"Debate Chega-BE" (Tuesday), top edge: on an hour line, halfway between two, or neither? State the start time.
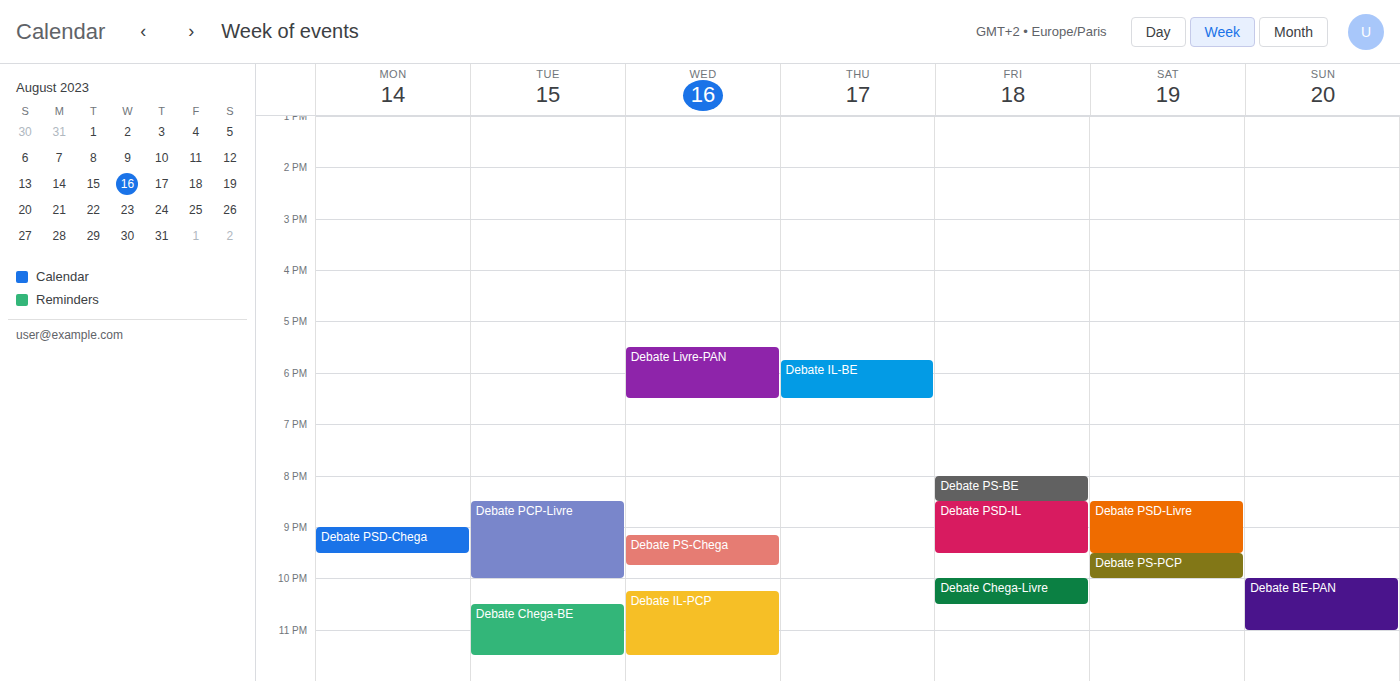
10:30 PM -- halfway between the 10 PM and 11 PM lines.